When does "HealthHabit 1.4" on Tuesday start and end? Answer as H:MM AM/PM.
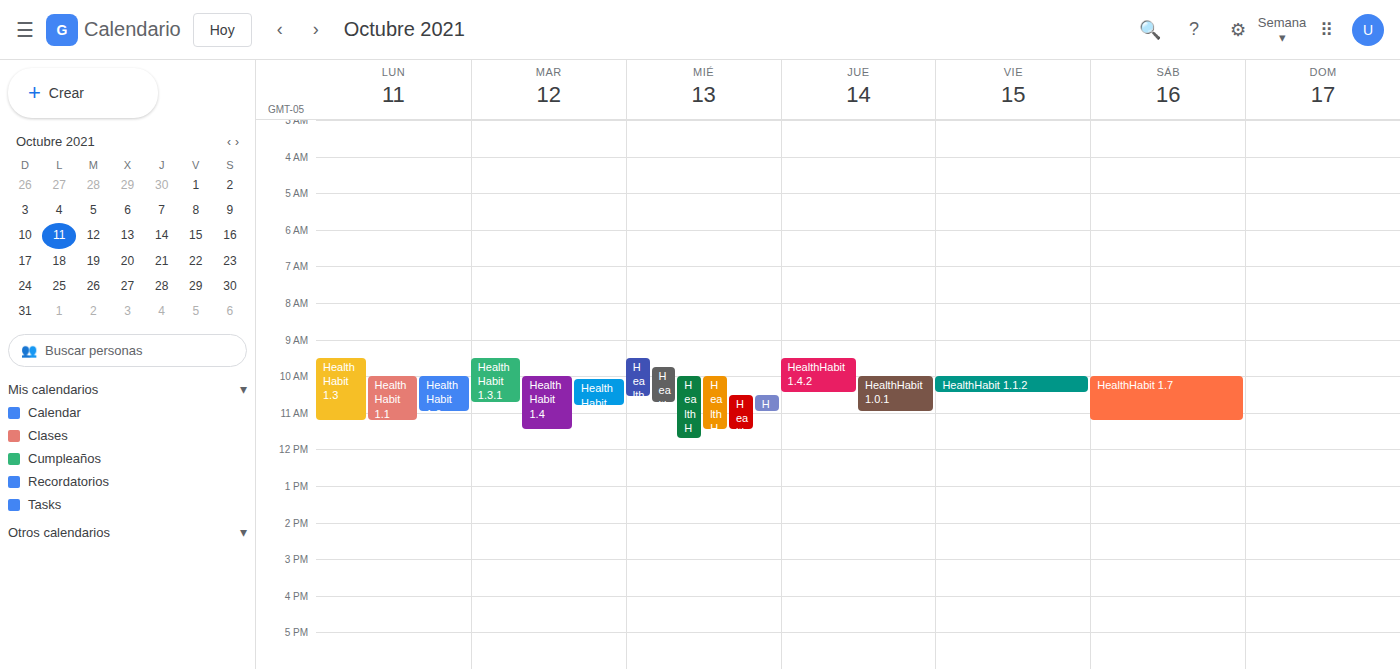
10:00 AM to 11:30 AM